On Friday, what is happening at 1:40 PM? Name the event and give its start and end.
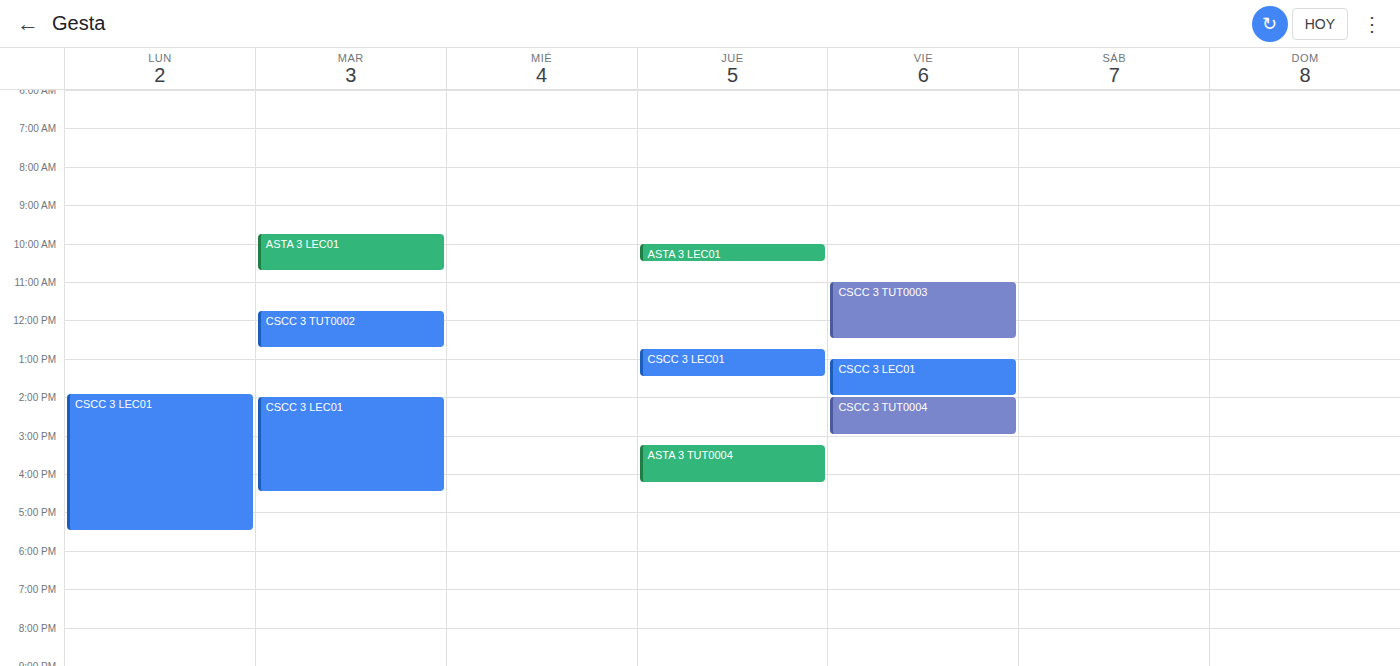
"CSCC 3 LEC01", 1:00 PM to 2:00 PM